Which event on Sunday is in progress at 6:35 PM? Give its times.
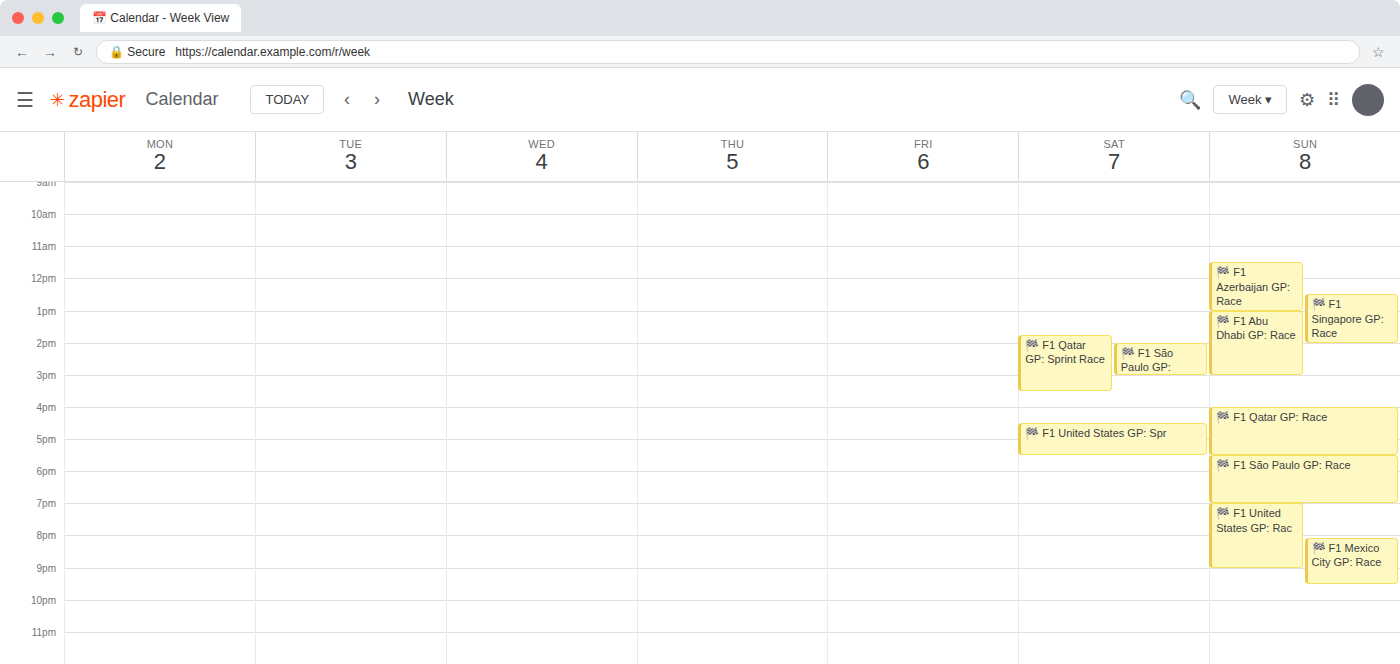
"🏁 F1 São Paulo GP: Race", 5:30 PM to 7:00 PM